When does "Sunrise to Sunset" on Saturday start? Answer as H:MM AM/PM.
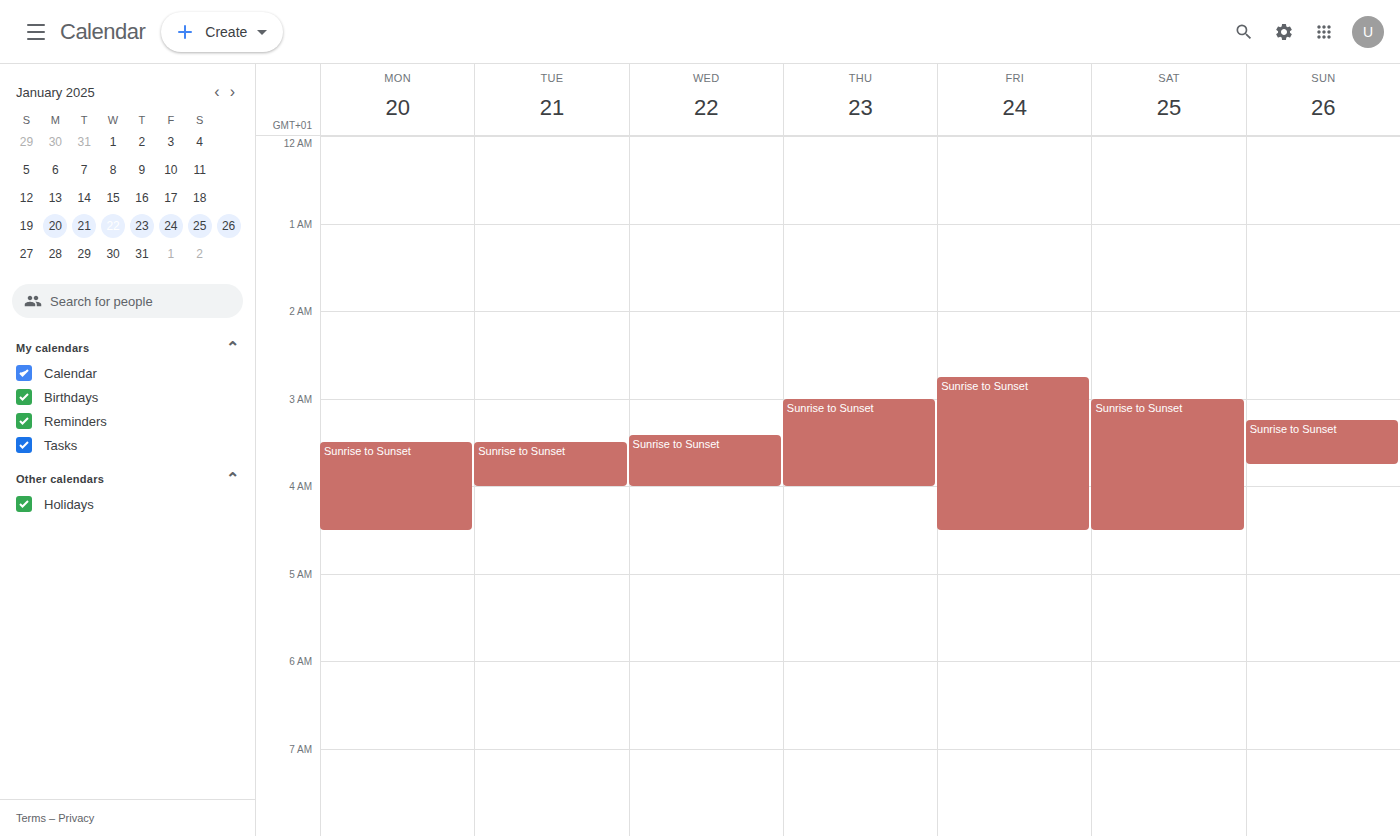
3:00 AM